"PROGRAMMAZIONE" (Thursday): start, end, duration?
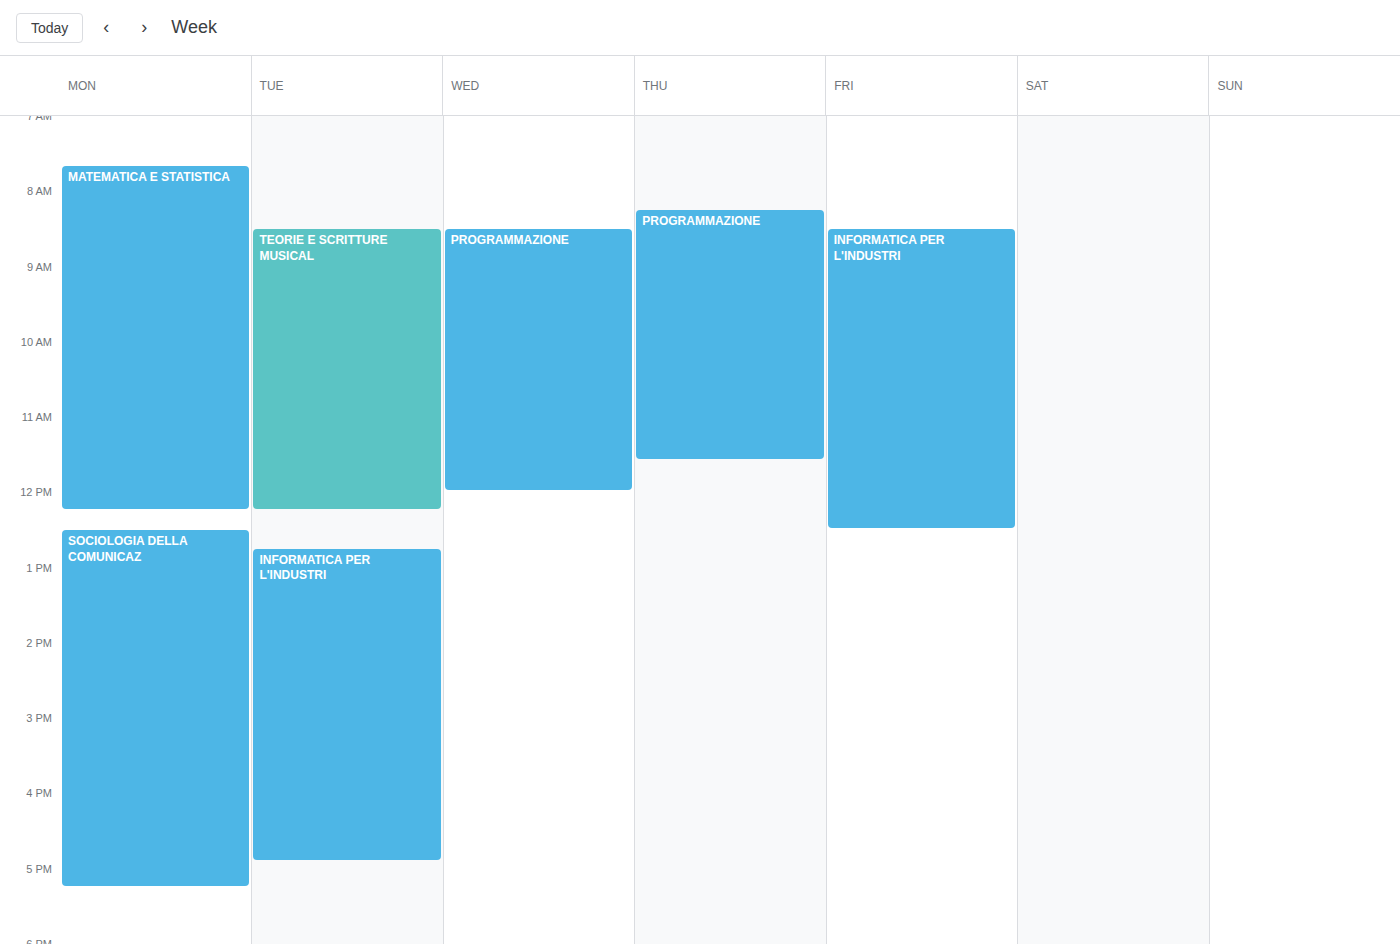
08:15 to 11:35, 3 hours 20 minutes